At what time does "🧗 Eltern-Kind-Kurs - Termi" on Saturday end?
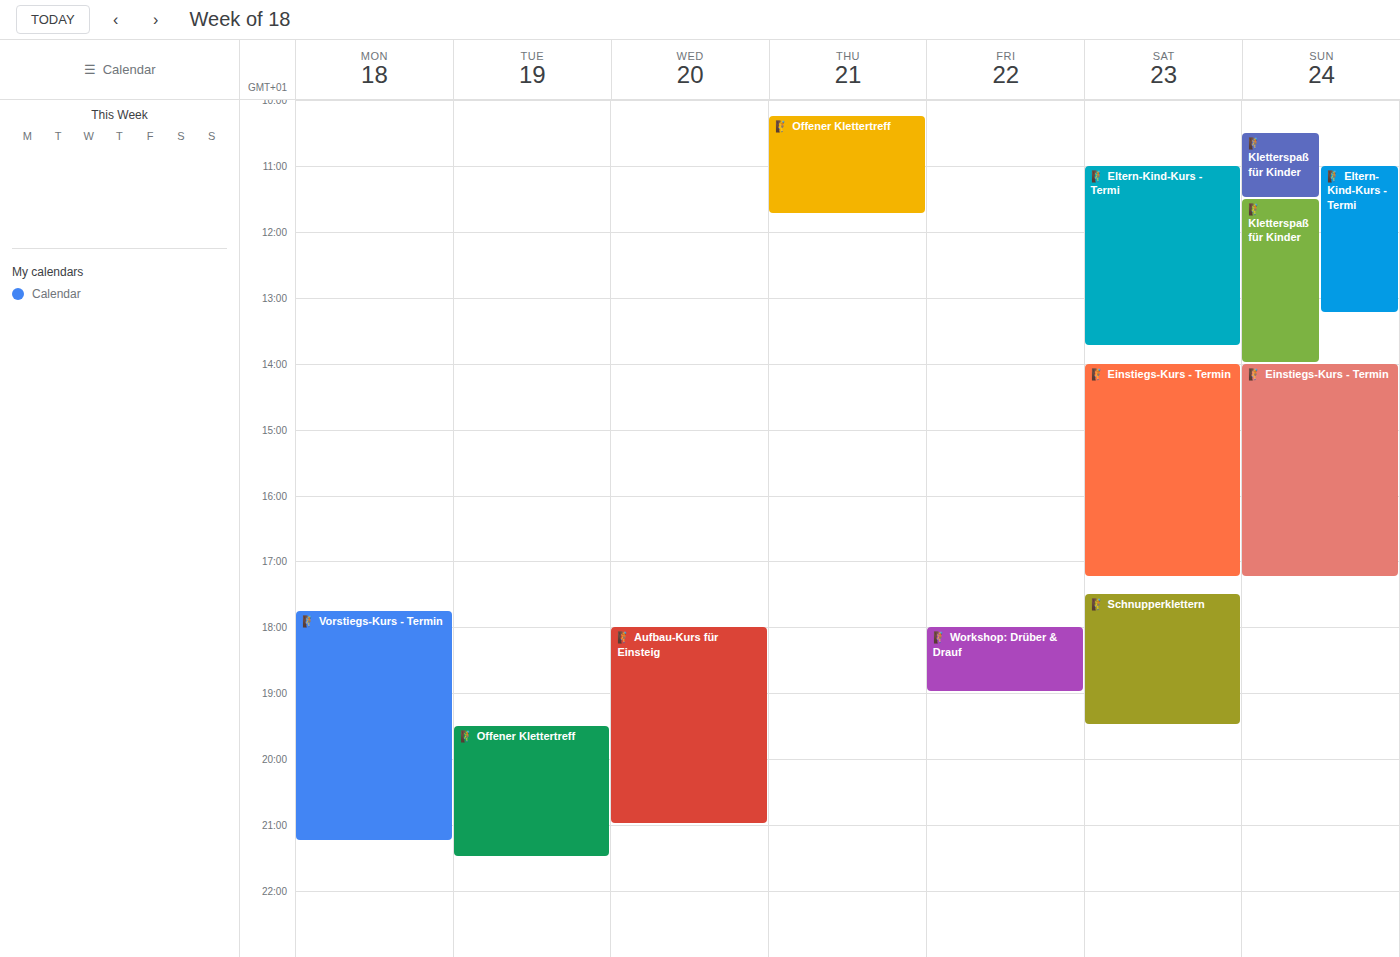
1:45 PM